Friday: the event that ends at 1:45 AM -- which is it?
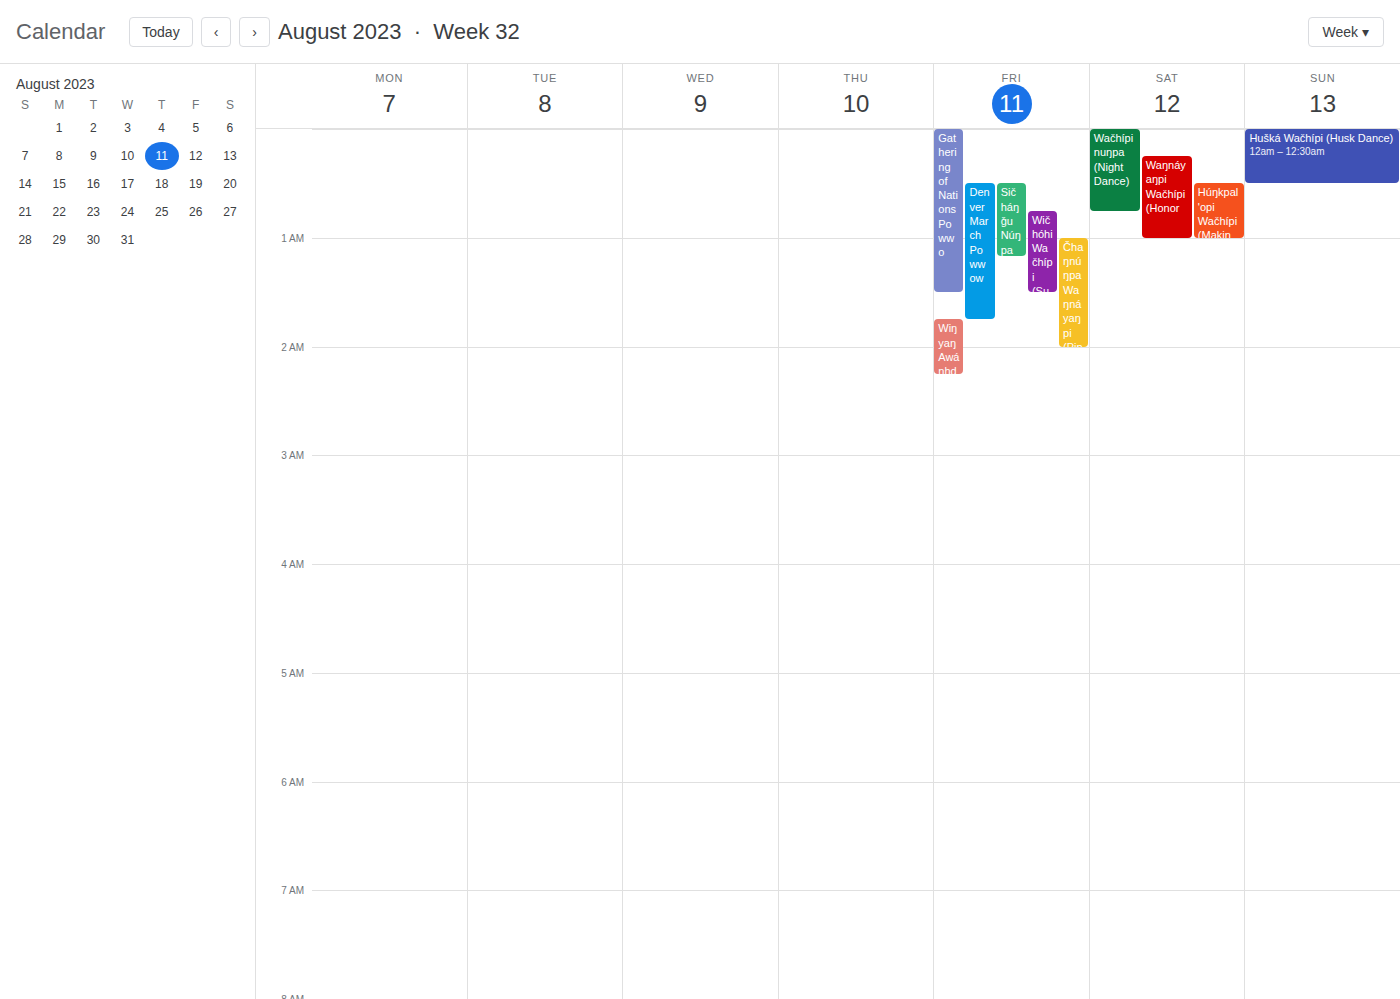
"Denver March Powwow"